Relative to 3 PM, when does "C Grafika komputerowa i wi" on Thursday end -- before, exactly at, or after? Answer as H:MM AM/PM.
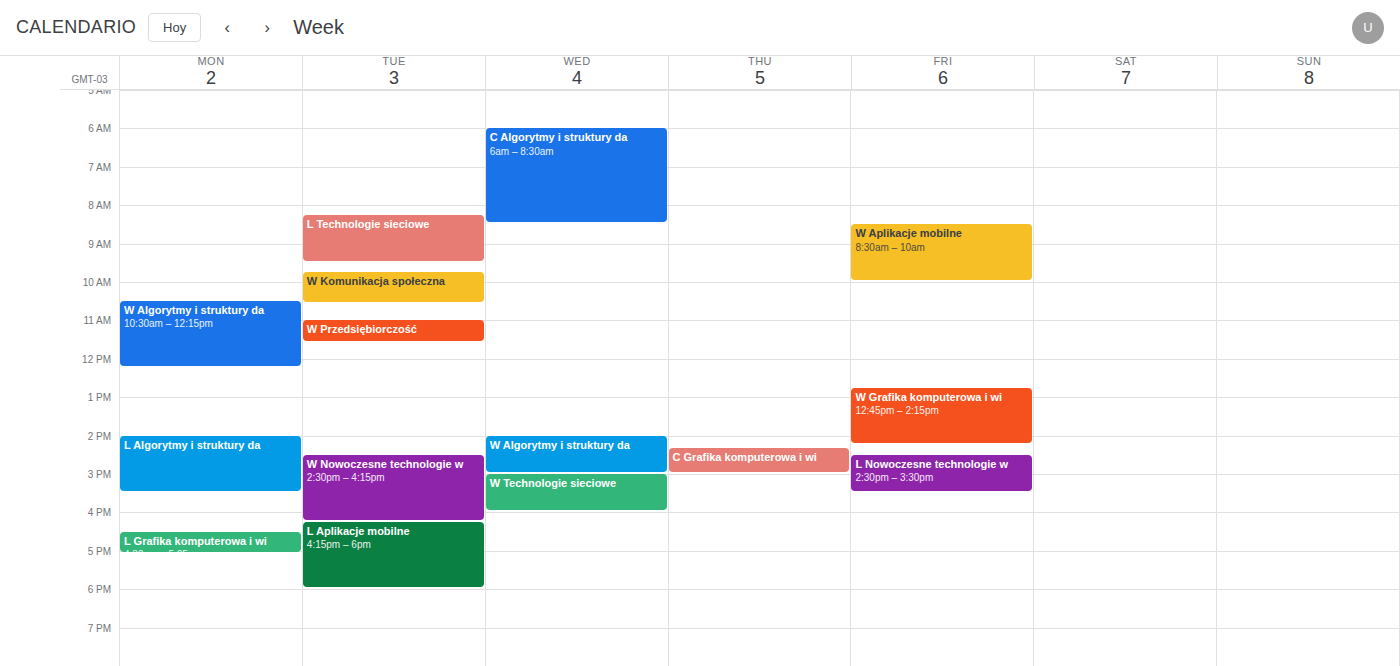
3:00 PM -- exactly at 3 PM, on the 3 PM line.